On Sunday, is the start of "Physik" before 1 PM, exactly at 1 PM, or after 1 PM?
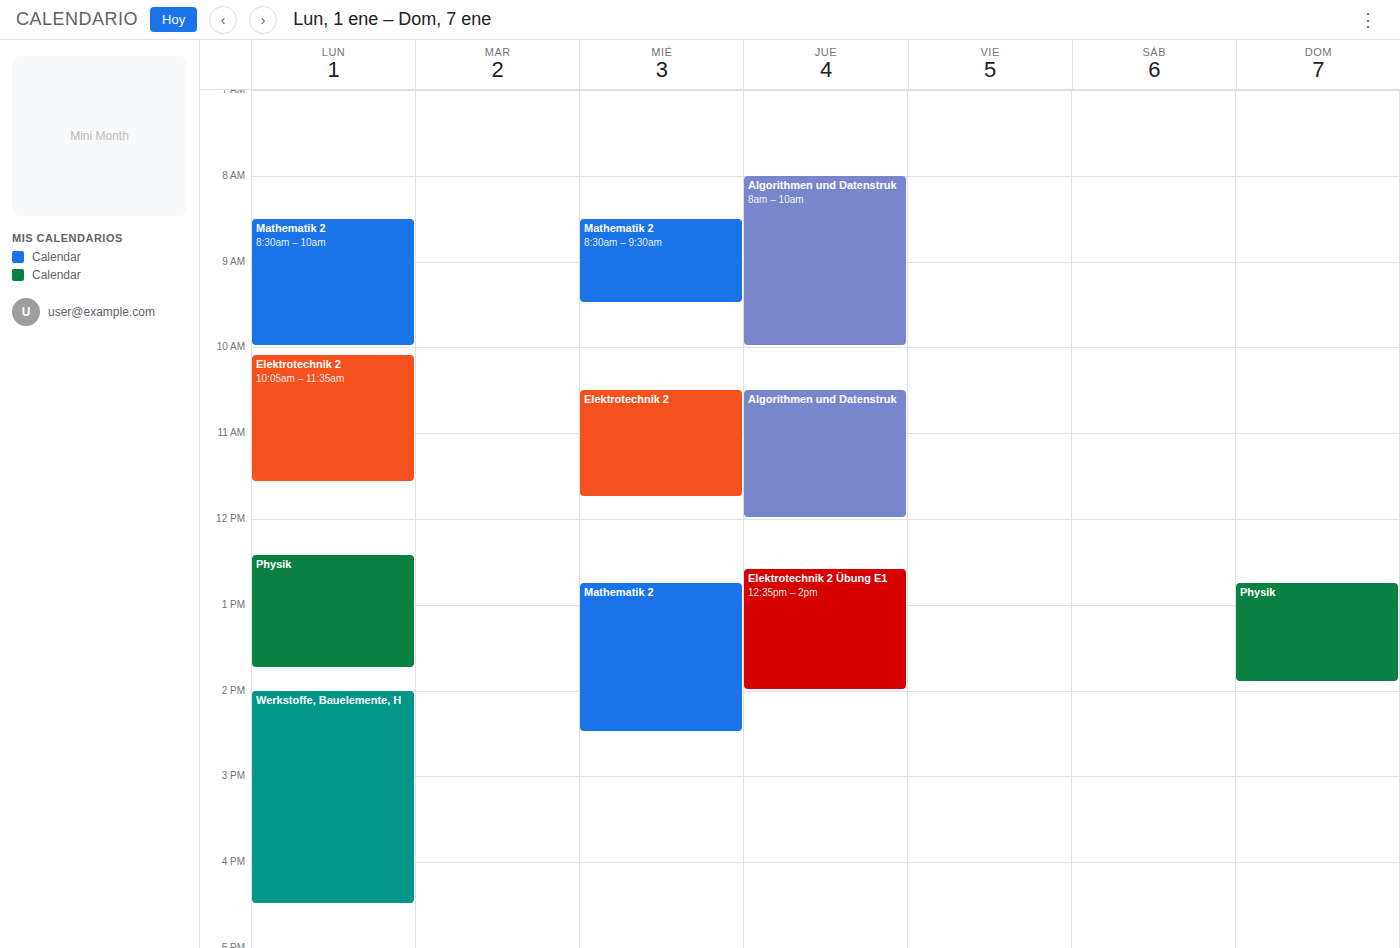
12:45 PM -- before 1 PM, 15 minutes above the 1 PM line.